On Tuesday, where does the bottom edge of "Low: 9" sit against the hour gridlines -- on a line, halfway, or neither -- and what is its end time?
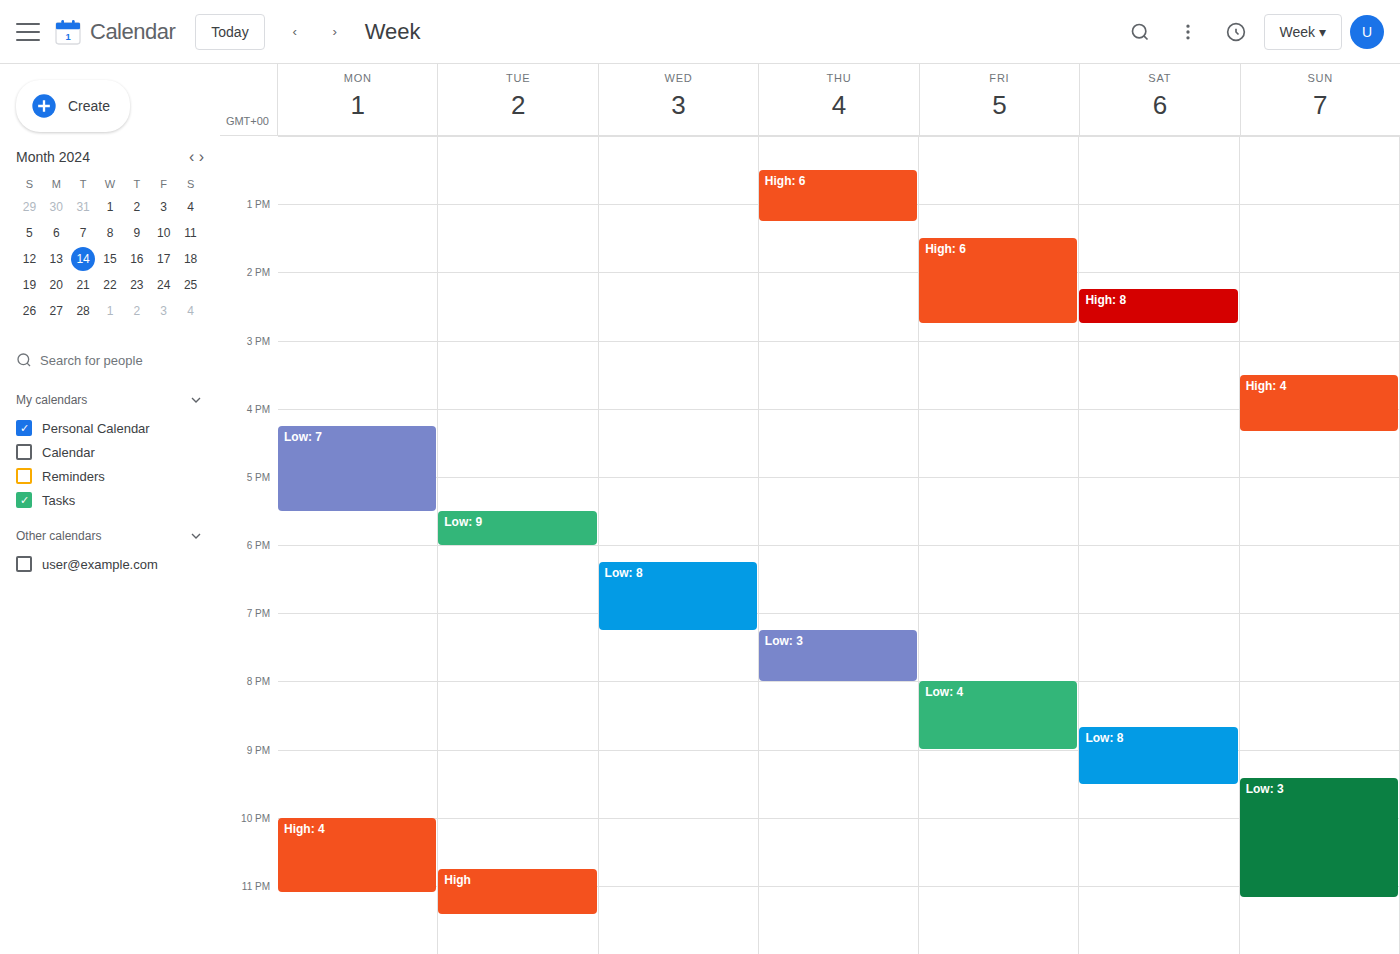
6:00 PM -- exactly on the 6 PM line.